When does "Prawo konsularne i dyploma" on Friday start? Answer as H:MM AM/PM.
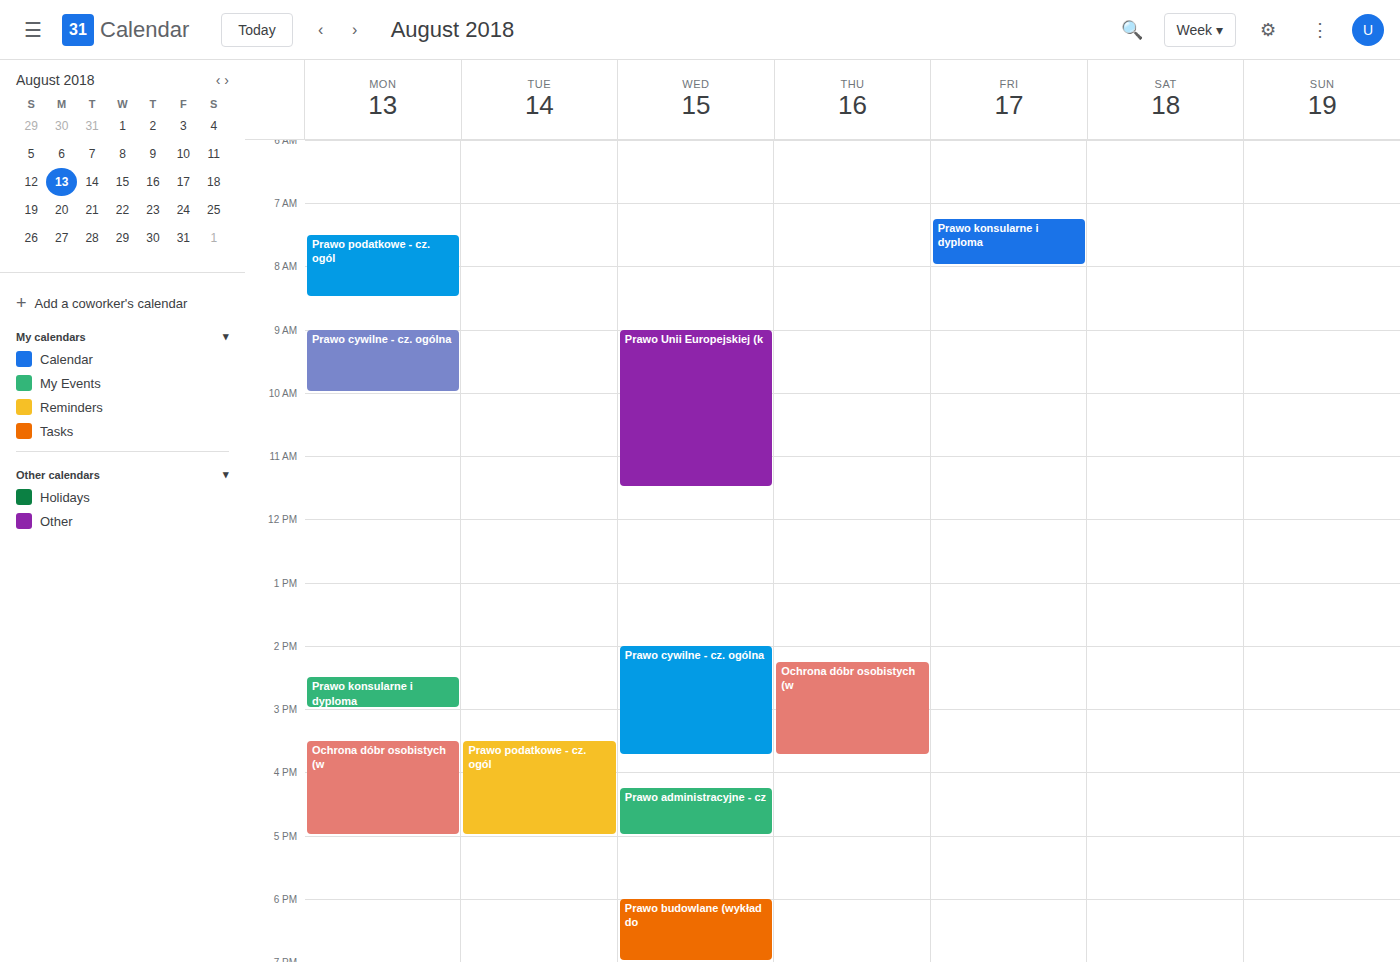
7:15 AM